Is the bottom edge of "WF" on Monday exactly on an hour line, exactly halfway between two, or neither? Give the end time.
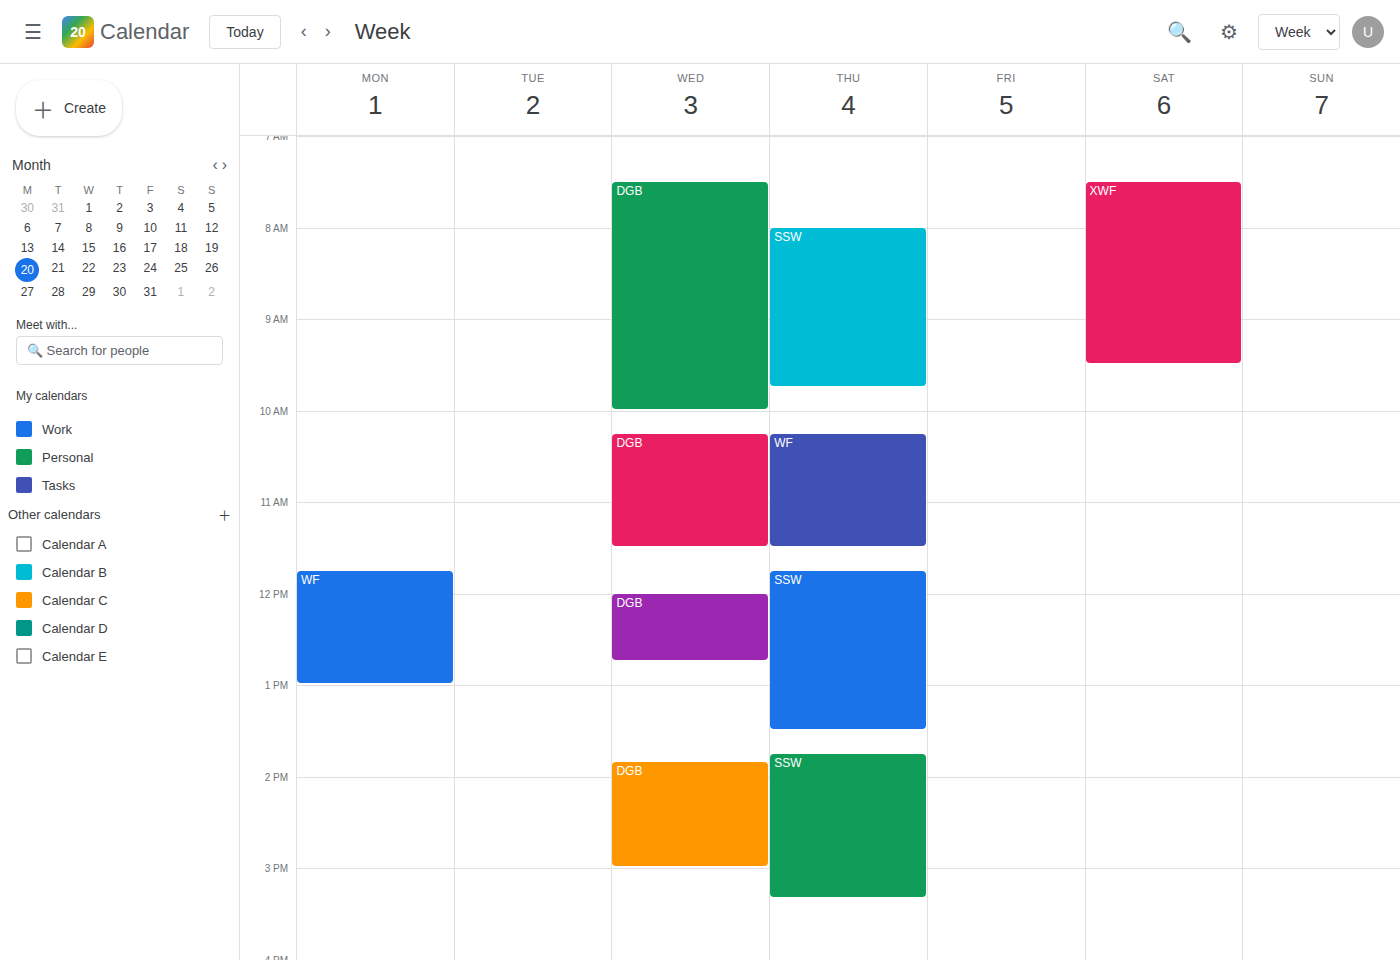
1:00 PM -- exactly on the 1 PM line.